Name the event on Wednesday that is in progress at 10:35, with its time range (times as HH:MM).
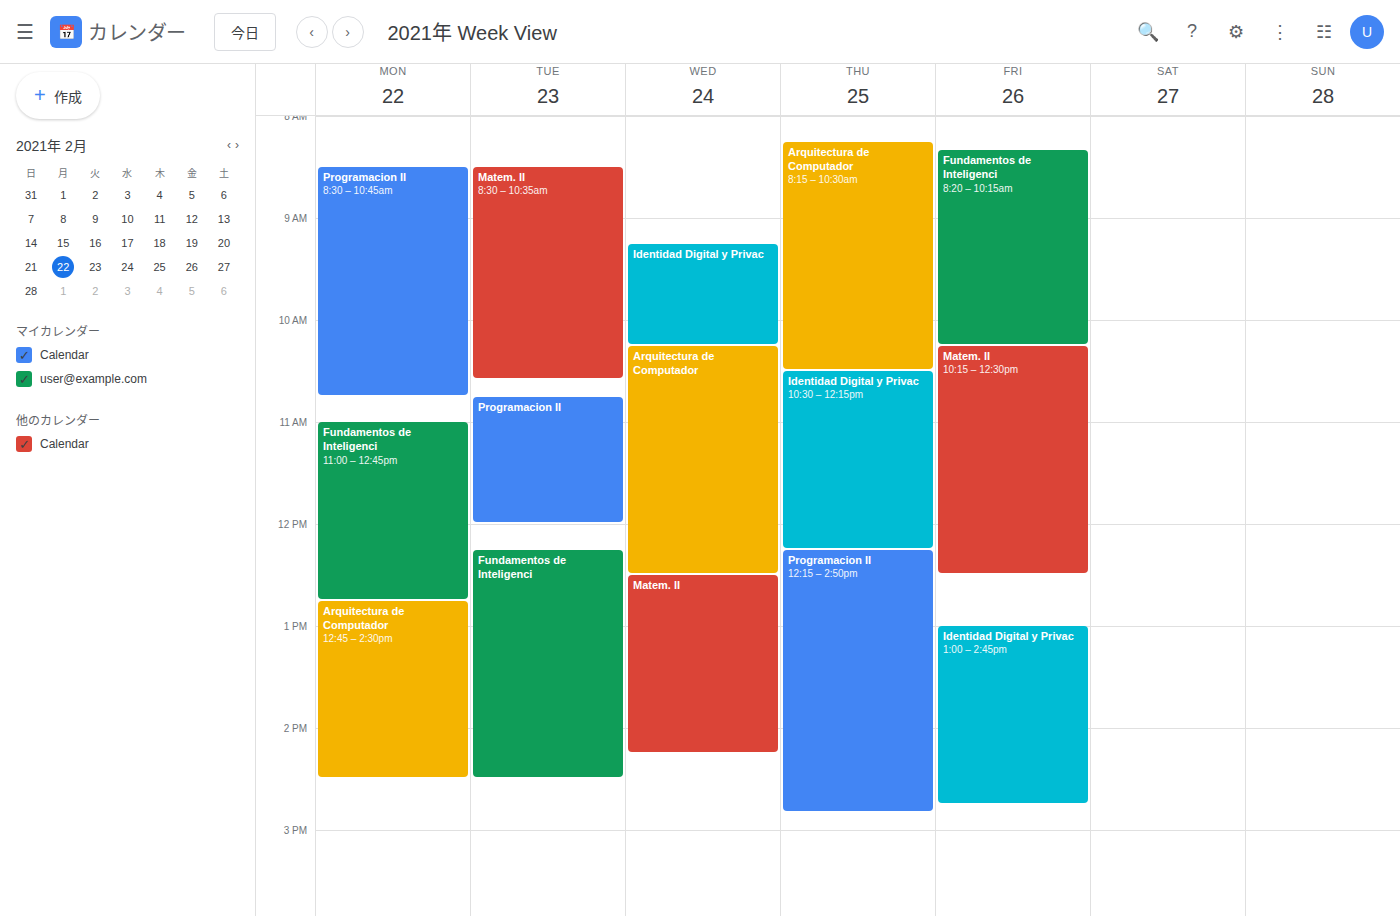
"Arquitectura de Computador", 10:15 to 12:30